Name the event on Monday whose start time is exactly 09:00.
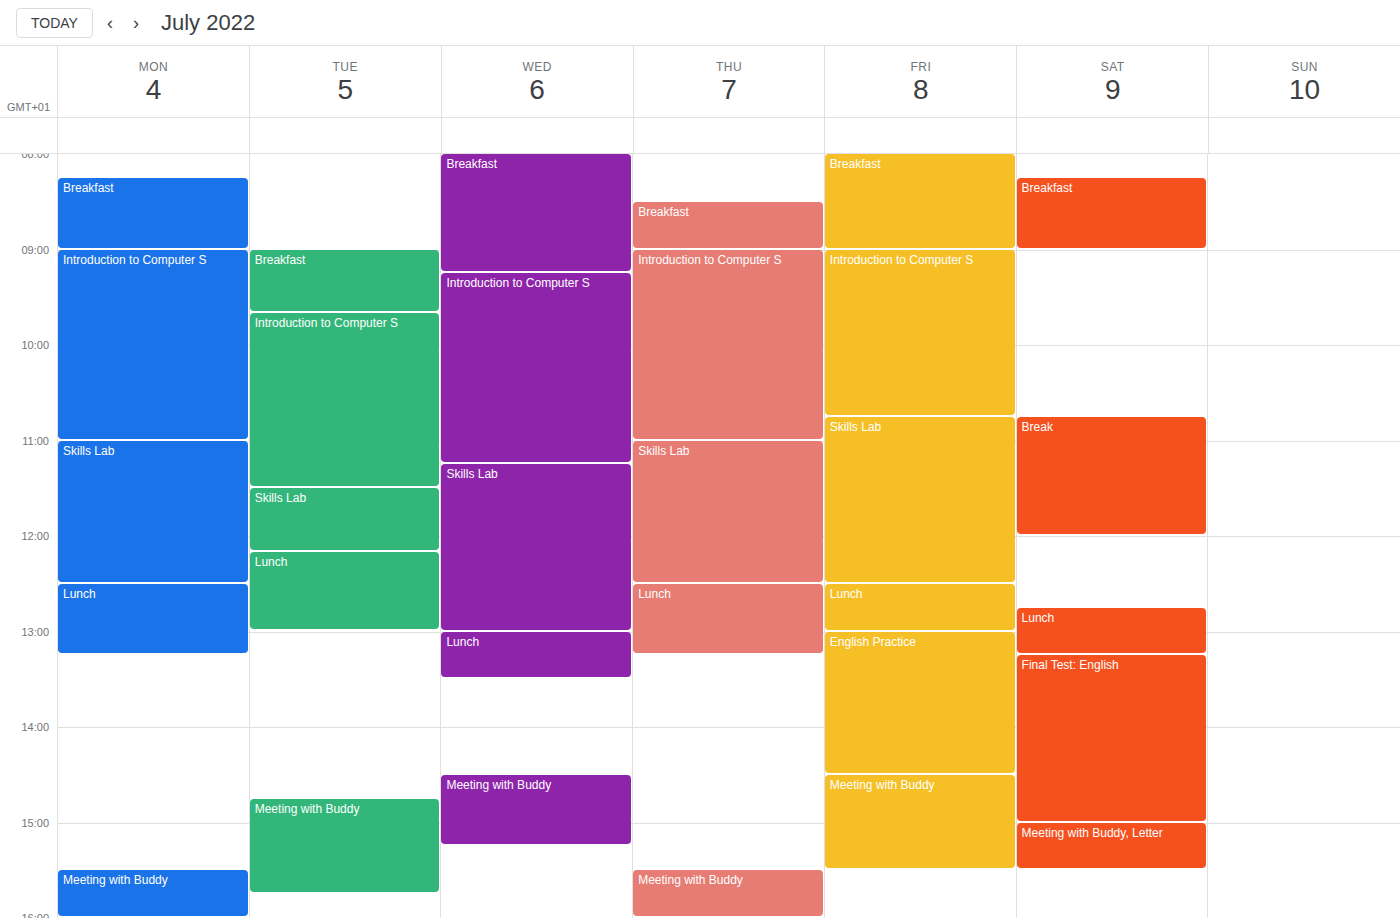
"Introduction to Computer S"